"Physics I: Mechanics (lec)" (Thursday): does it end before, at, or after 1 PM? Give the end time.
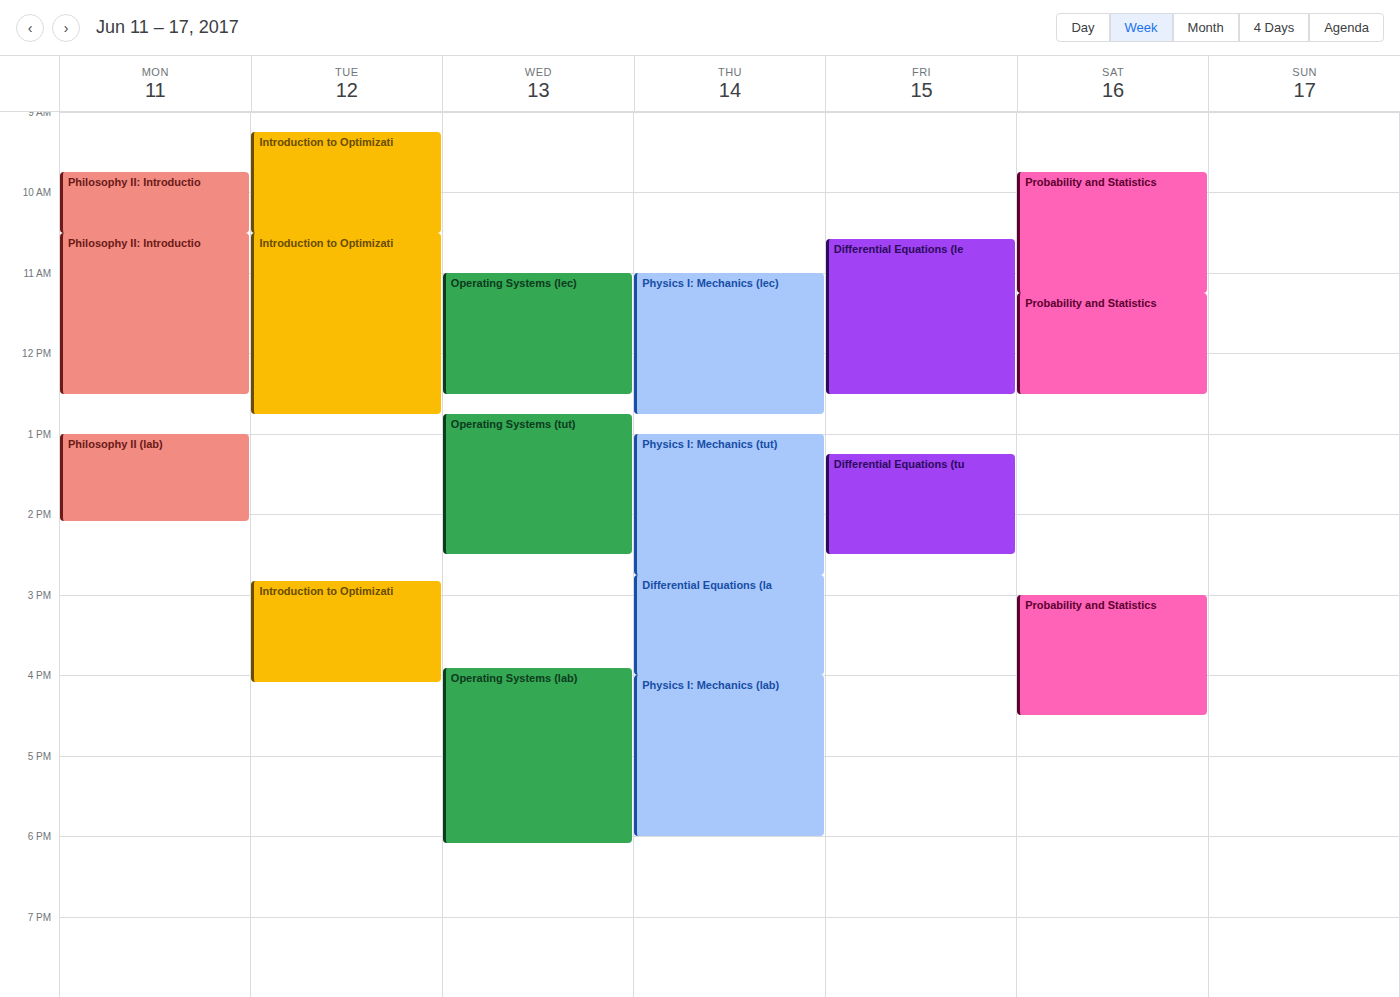
12:45 PM -- before 1 PM, 15 minutes above the 1 PM line.